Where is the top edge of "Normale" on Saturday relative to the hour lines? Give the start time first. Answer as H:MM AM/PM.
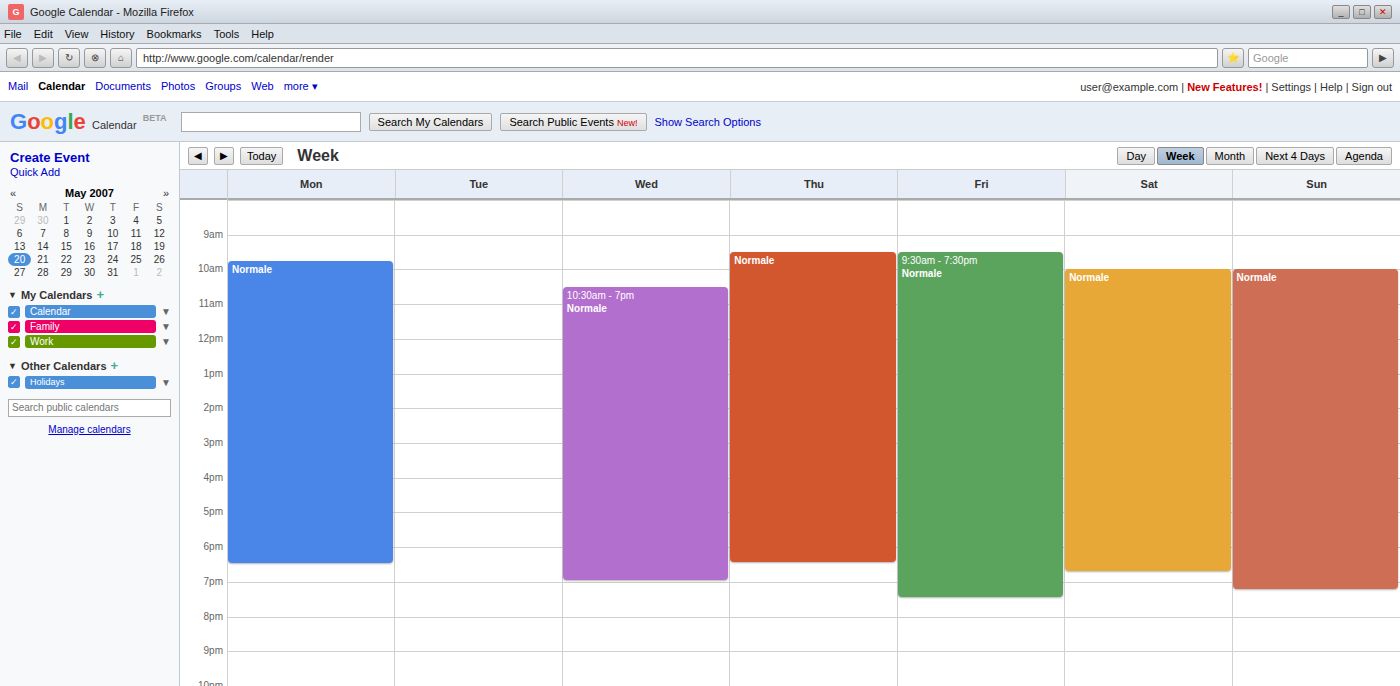
10:00 AM -- exactly on the 10 AM line.